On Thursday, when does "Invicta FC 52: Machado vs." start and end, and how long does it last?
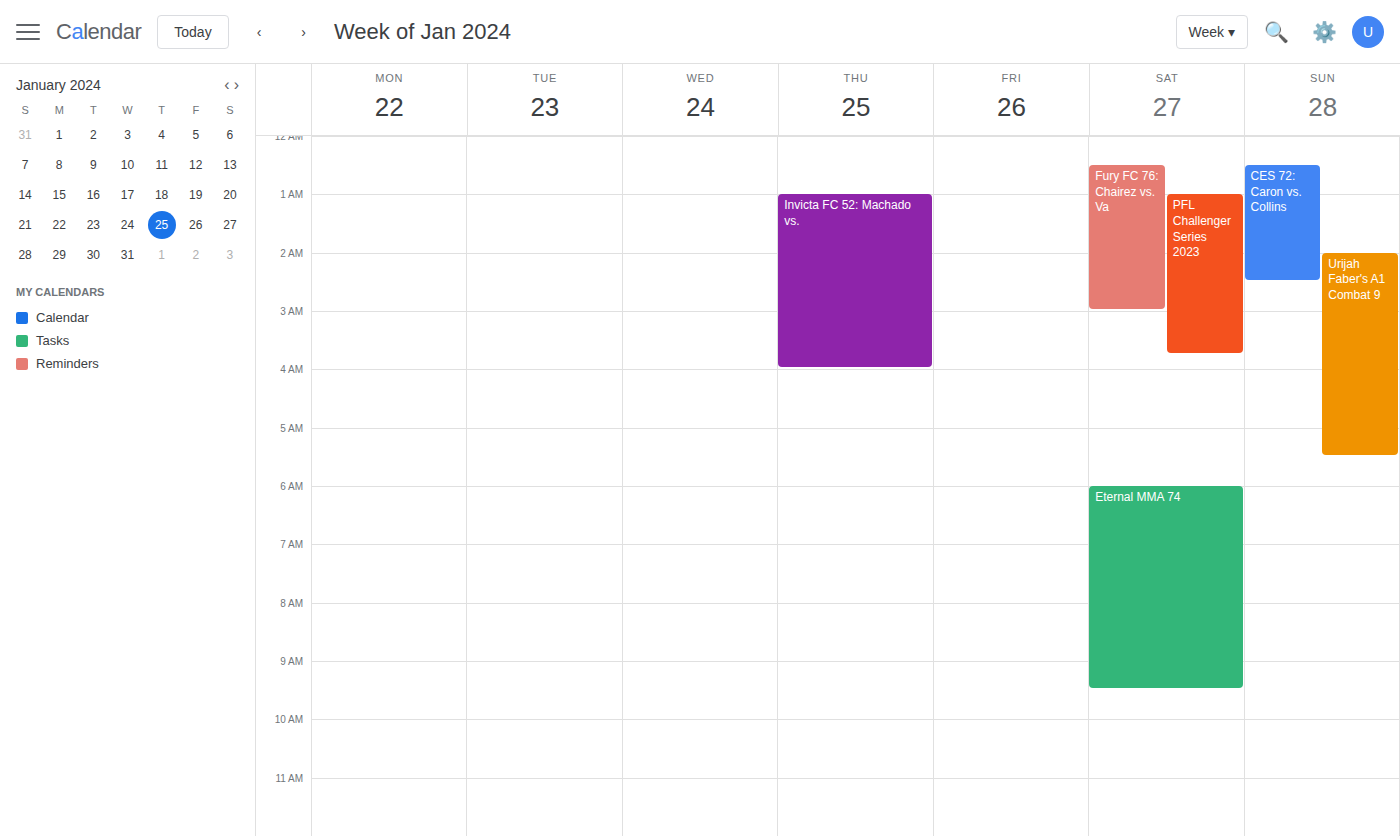
1:00 AM to 4:00 AM, 3 hours